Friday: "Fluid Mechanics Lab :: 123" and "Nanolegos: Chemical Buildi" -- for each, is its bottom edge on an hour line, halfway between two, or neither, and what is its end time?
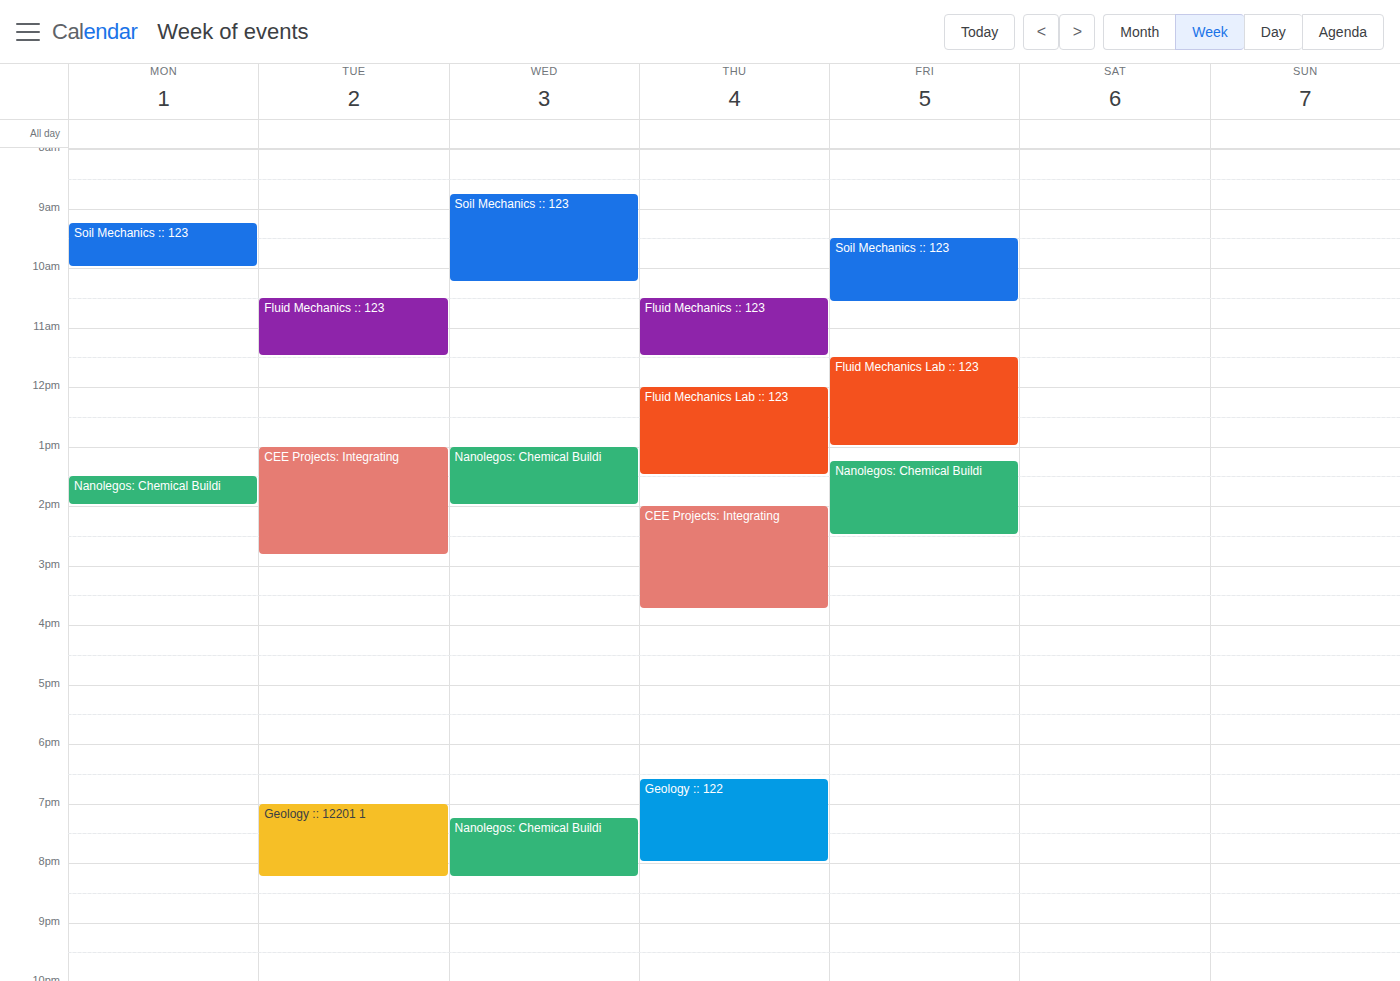
"Fluid Mechanics Lab :: 123": 13:00, exactly on the 13:00 line. "Nanolegos: Chemical Buildi": 14:30, halfway between the 14:00 and 15:00 lines.